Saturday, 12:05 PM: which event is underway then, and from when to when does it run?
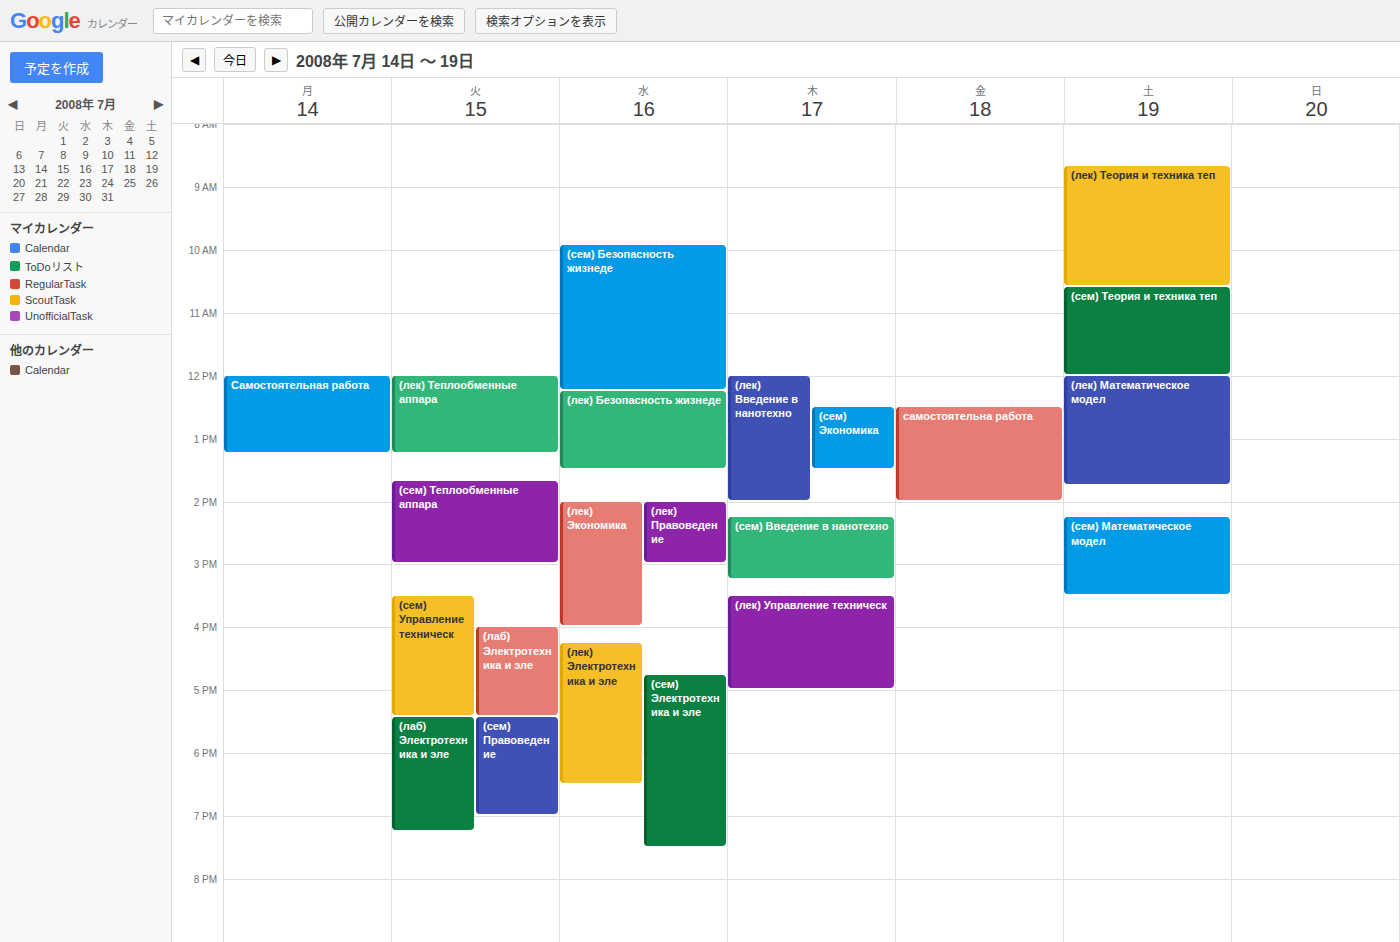
"(лек) Математическое модел", 12:00 PM to 1:45 PM